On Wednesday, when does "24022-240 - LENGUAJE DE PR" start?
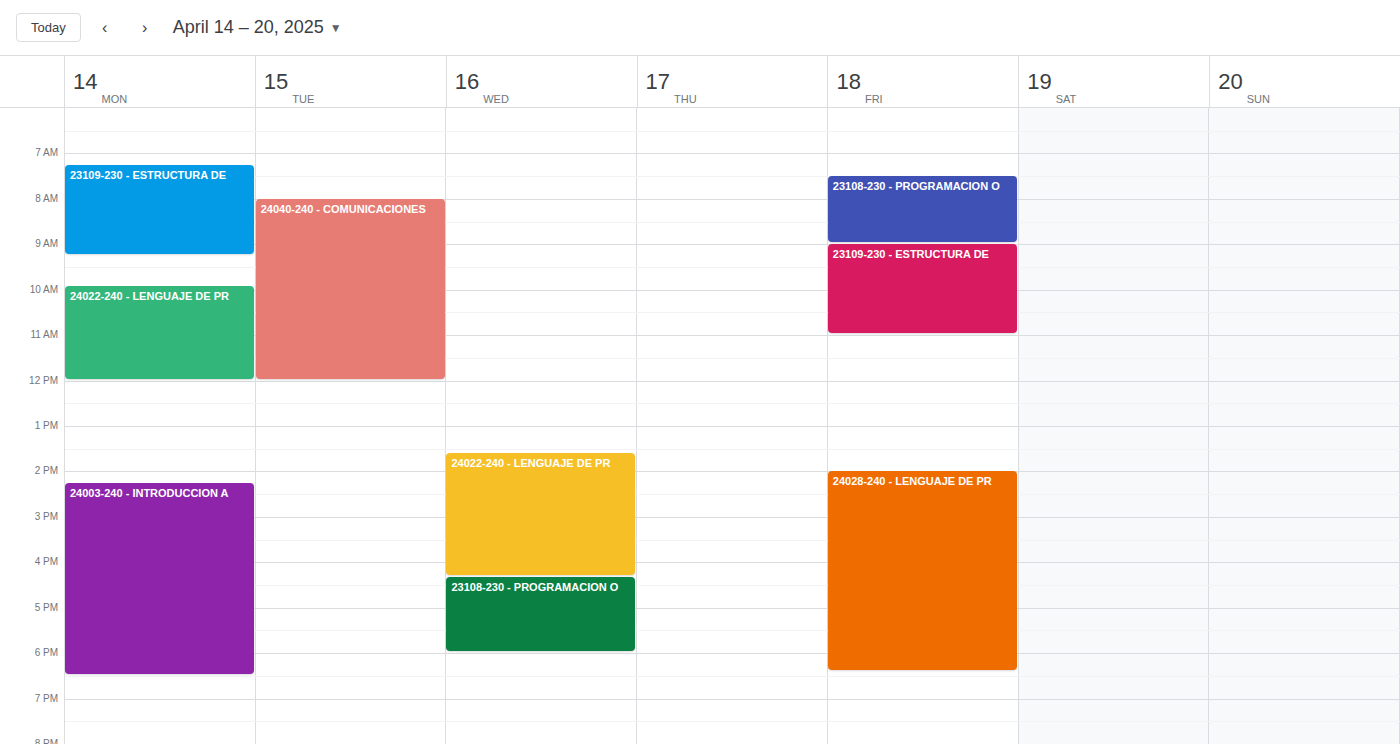
1:35 PM